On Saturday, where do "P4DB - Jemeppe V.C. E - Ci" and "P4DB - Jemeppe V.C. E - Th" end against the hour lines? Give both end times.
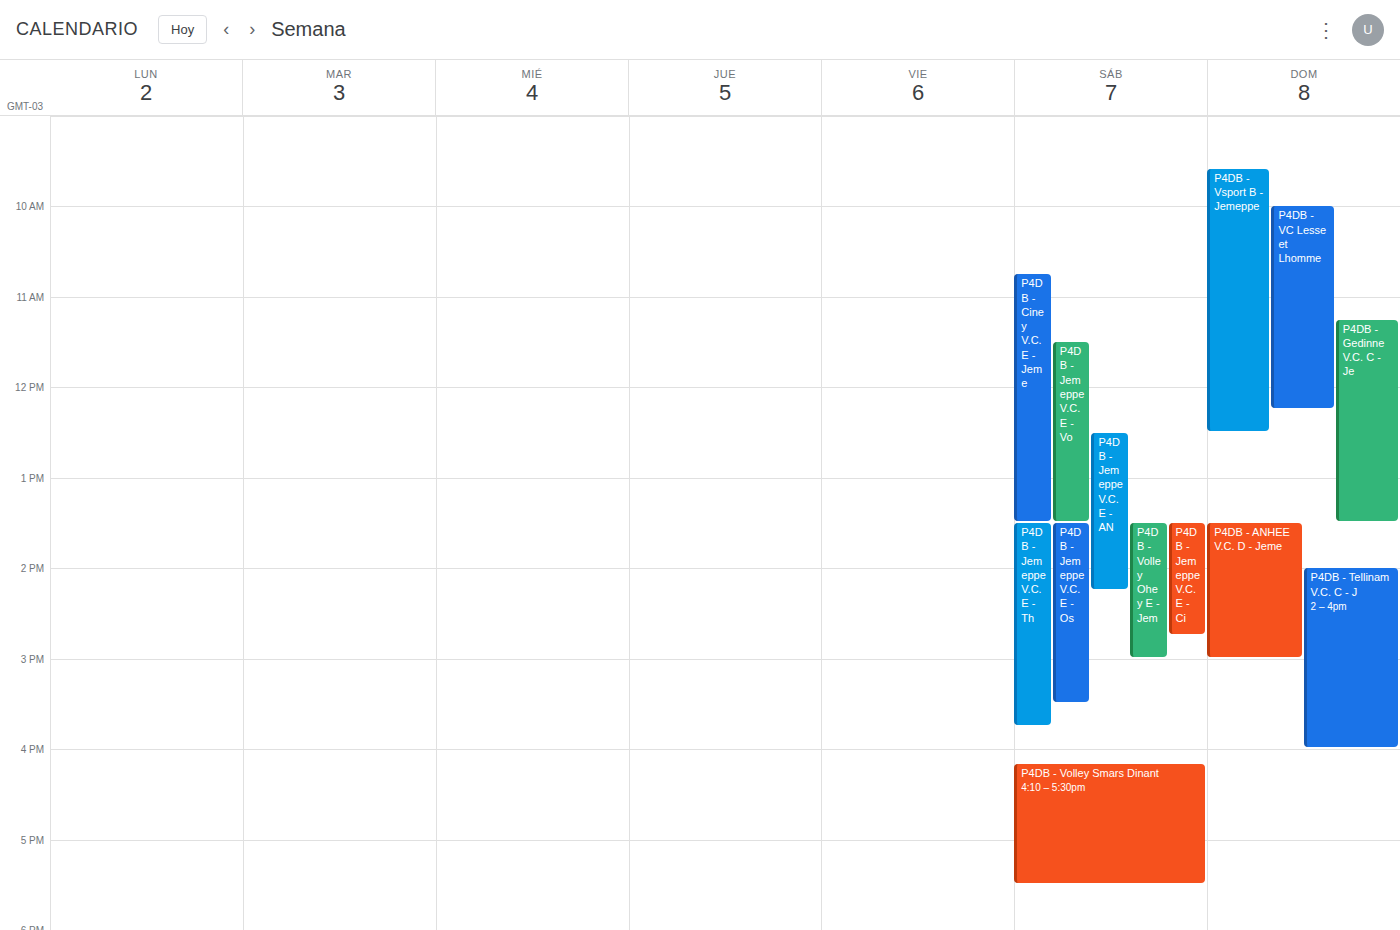
"P4DB - Jemeppe V.C. E - Ci": 2:45 PM, neither: three quarters of the way from the 2 PM line to the 3 PM line. "P4DB - Jemeppe V.C. E - Th": 3:45 PM, neither: three quarters of the way from the 3 PM line to the 4 PM line.